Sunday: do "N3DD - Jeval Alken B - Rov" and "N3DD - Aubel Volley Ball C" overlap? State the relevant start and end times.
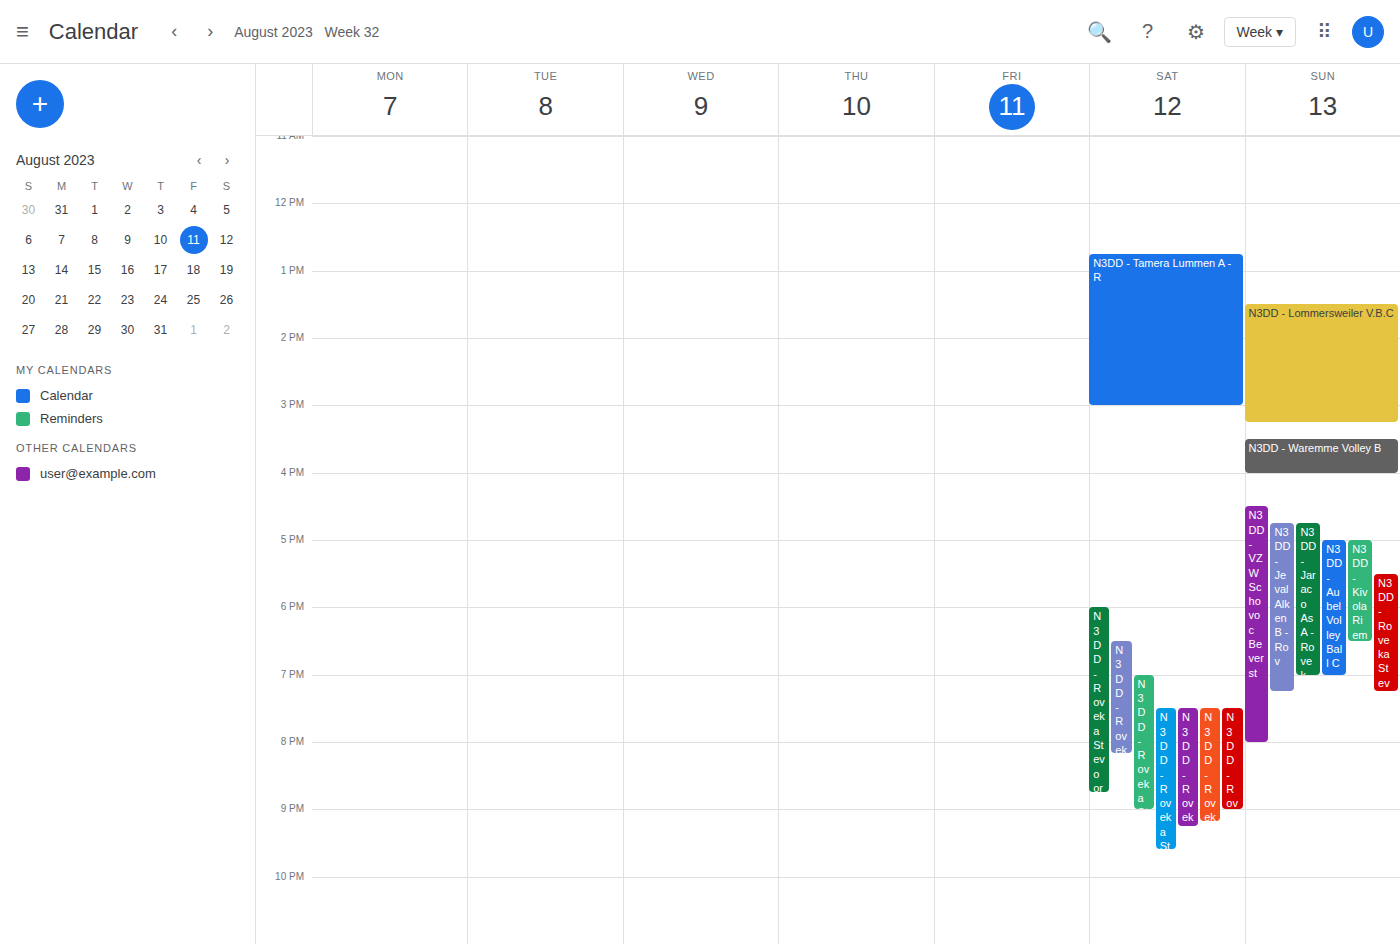
"N3DD - Aubel Volley Ball C" runs 5:00 PM to 7:00 PM, inside "N3DD - Jeval Alken B - Rov" -- they overlap.